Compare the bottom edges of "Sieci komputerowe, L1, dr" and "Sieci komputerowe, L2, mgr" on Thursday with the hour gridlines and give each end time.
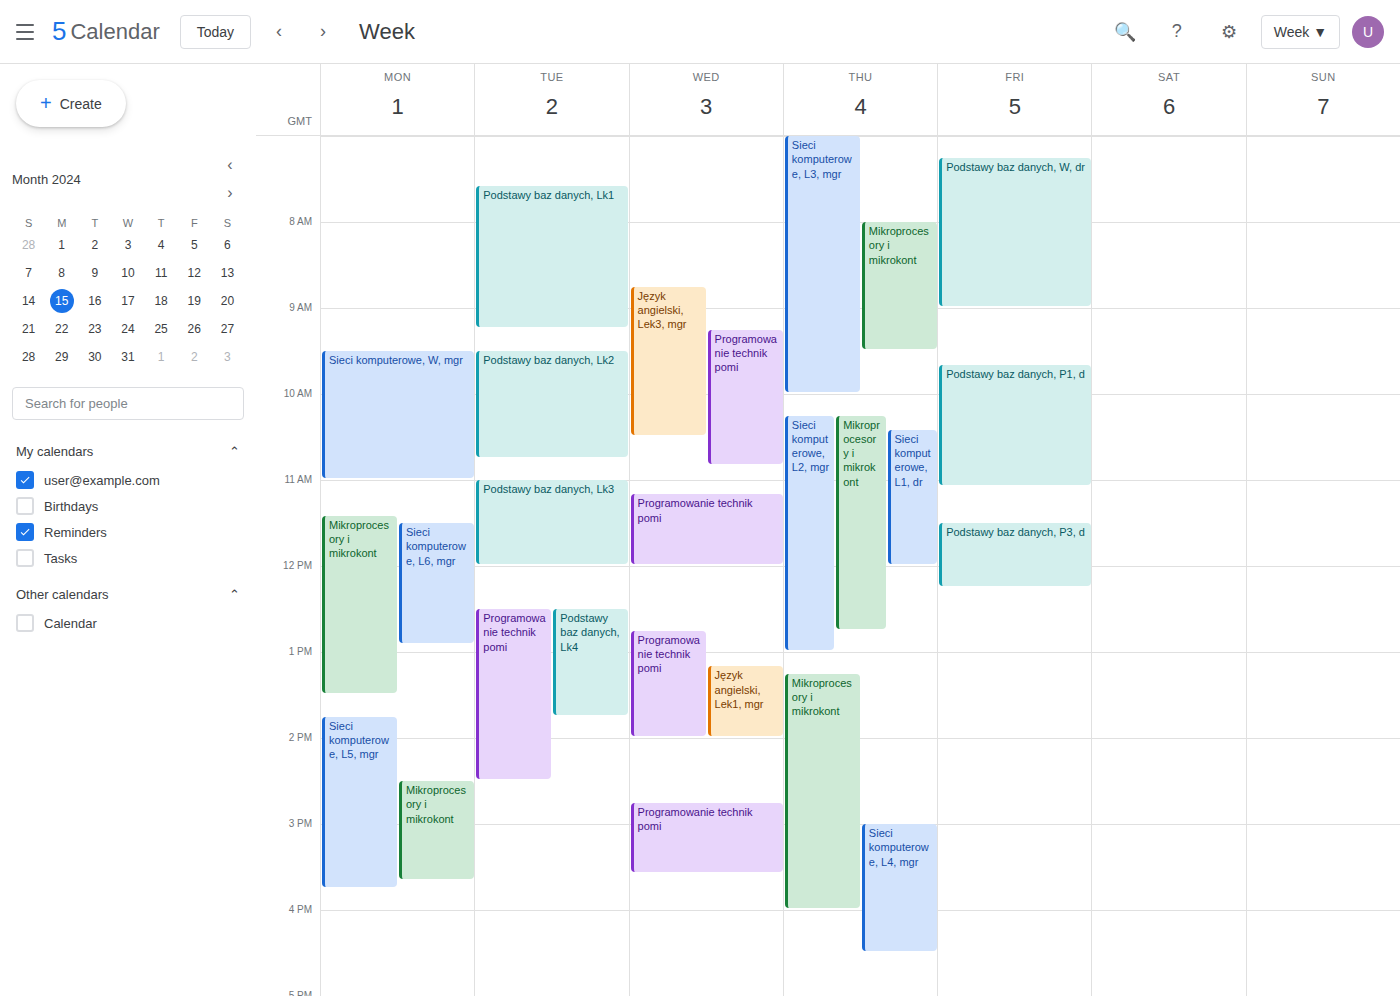
"Sieci komputerowe, L1, dr": 12:00 PM, exactly on the 12 PM line. "Sieci komputerowe, L2, mgr": 1:00 PM, exactly on the 1 PM line.